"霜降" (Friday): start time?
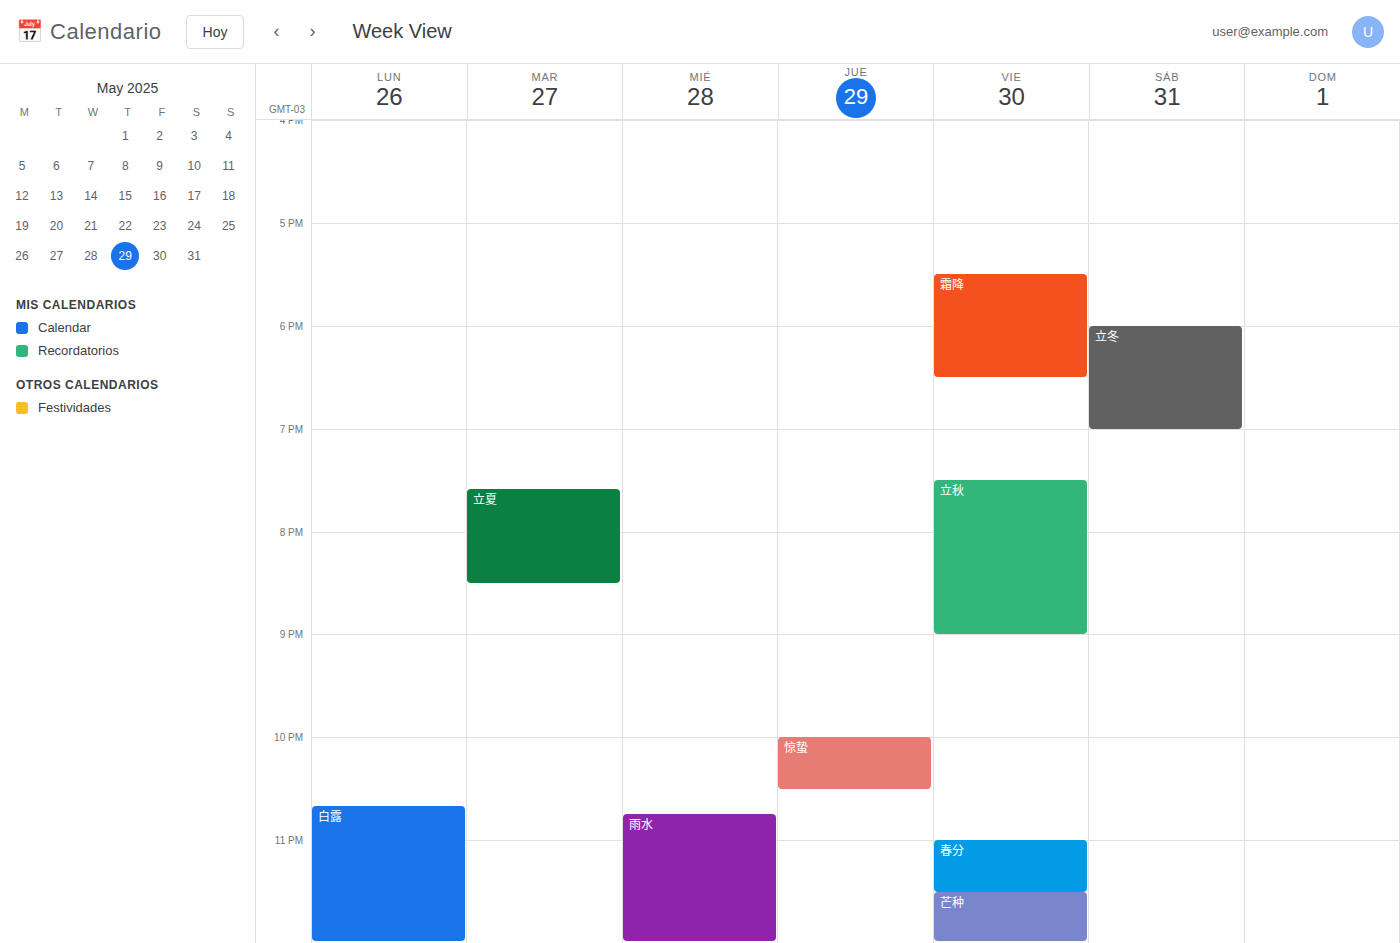
17:30